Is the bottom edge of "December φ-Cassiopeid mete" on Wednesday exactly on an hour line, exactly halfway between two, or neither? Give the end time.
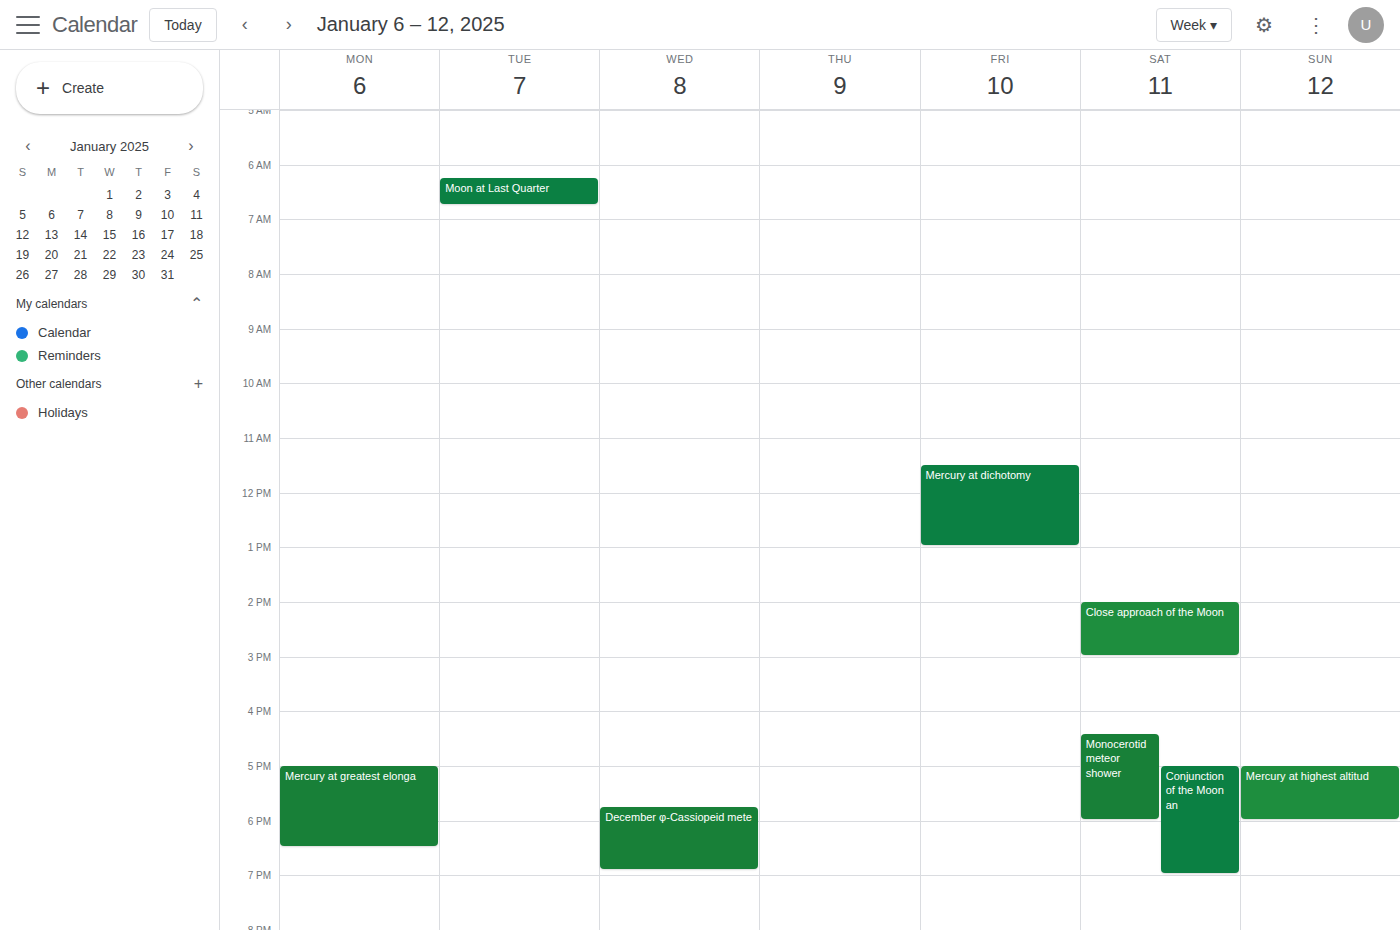
18:55 -- neither: 55 minutes below the 18:00 line and 5 minutes above the 19:00 line.